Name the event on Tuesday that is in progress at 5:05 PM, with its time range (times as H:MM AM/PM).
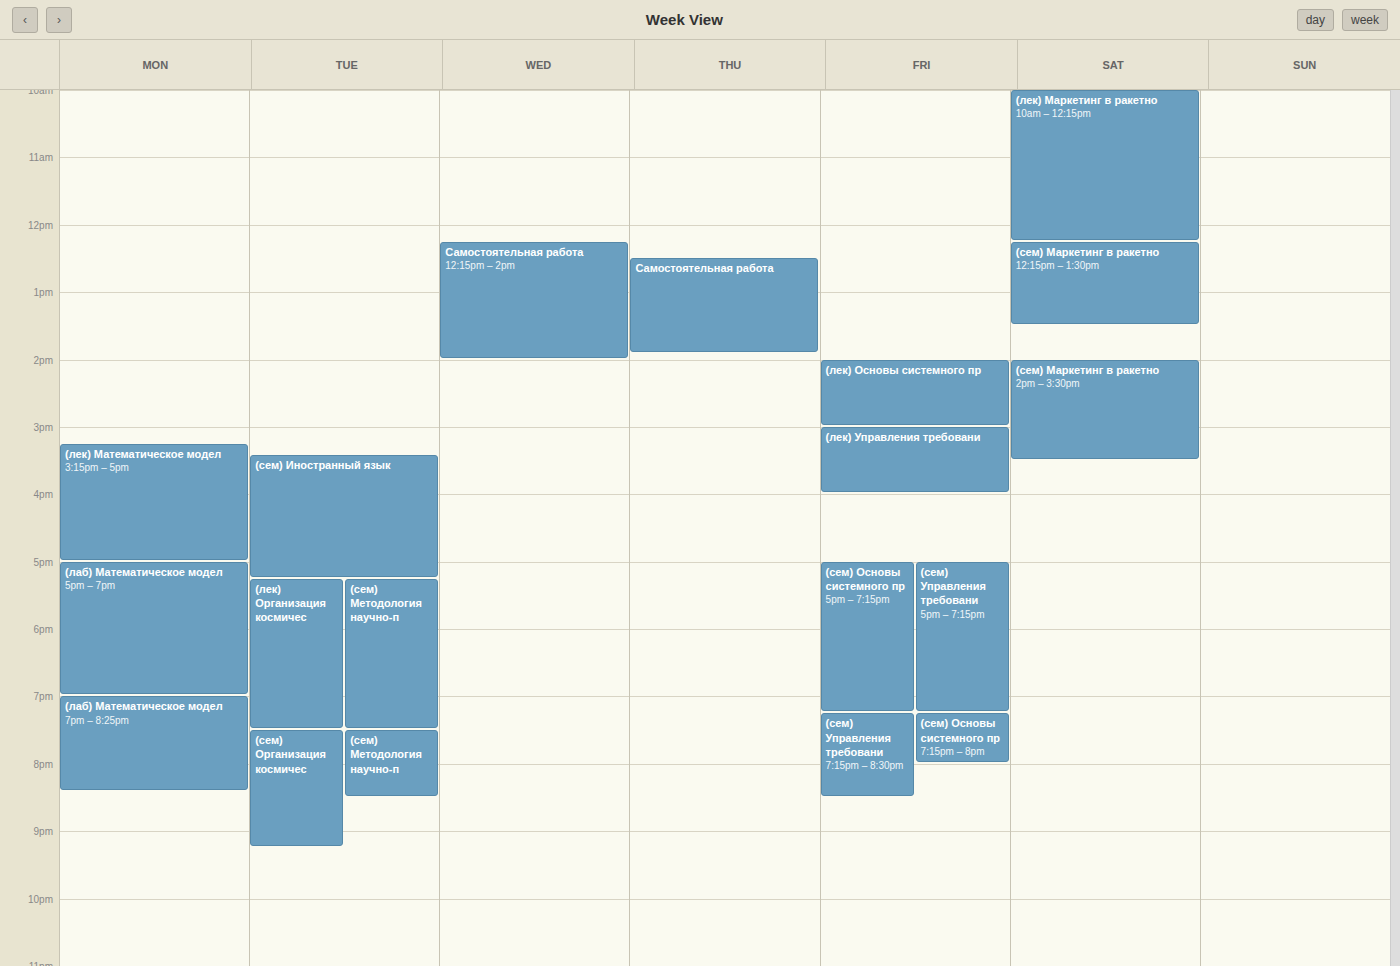
"(сем) Иностранный язык", 3:25 PM to 5:15 PM